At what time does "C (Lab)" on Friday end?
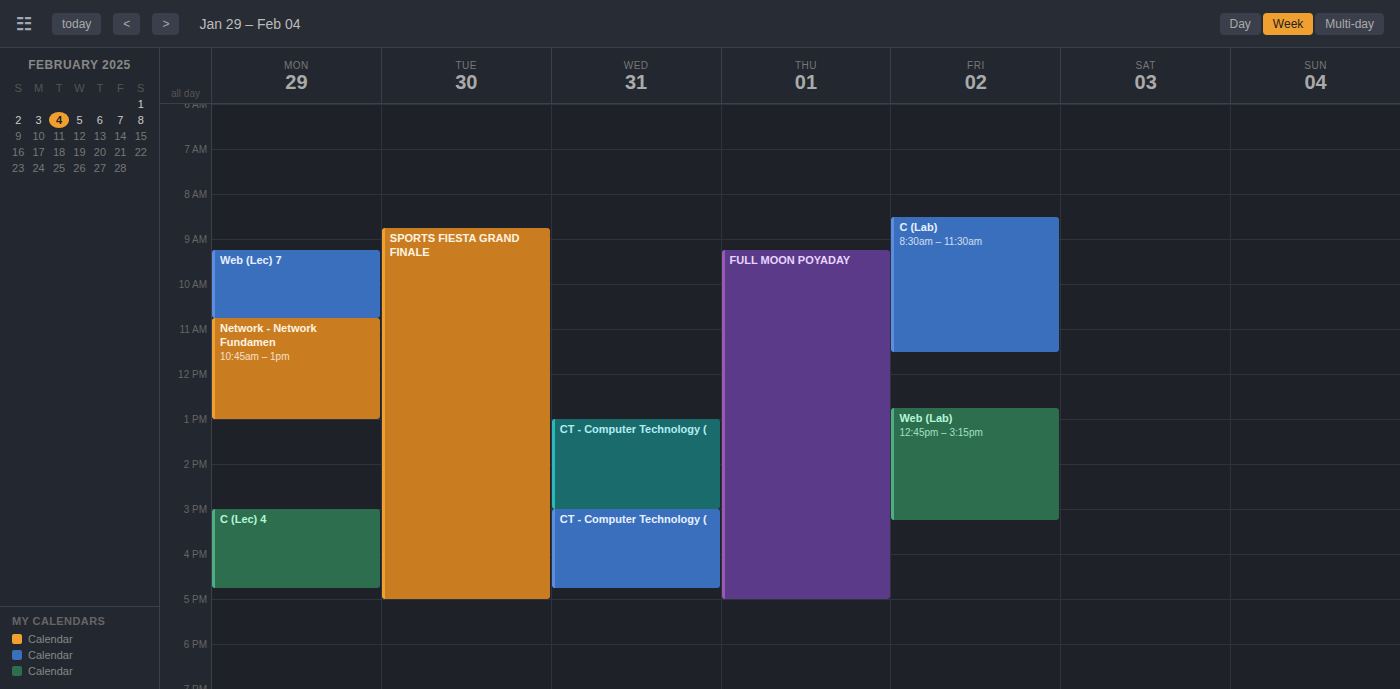
11:30 AM